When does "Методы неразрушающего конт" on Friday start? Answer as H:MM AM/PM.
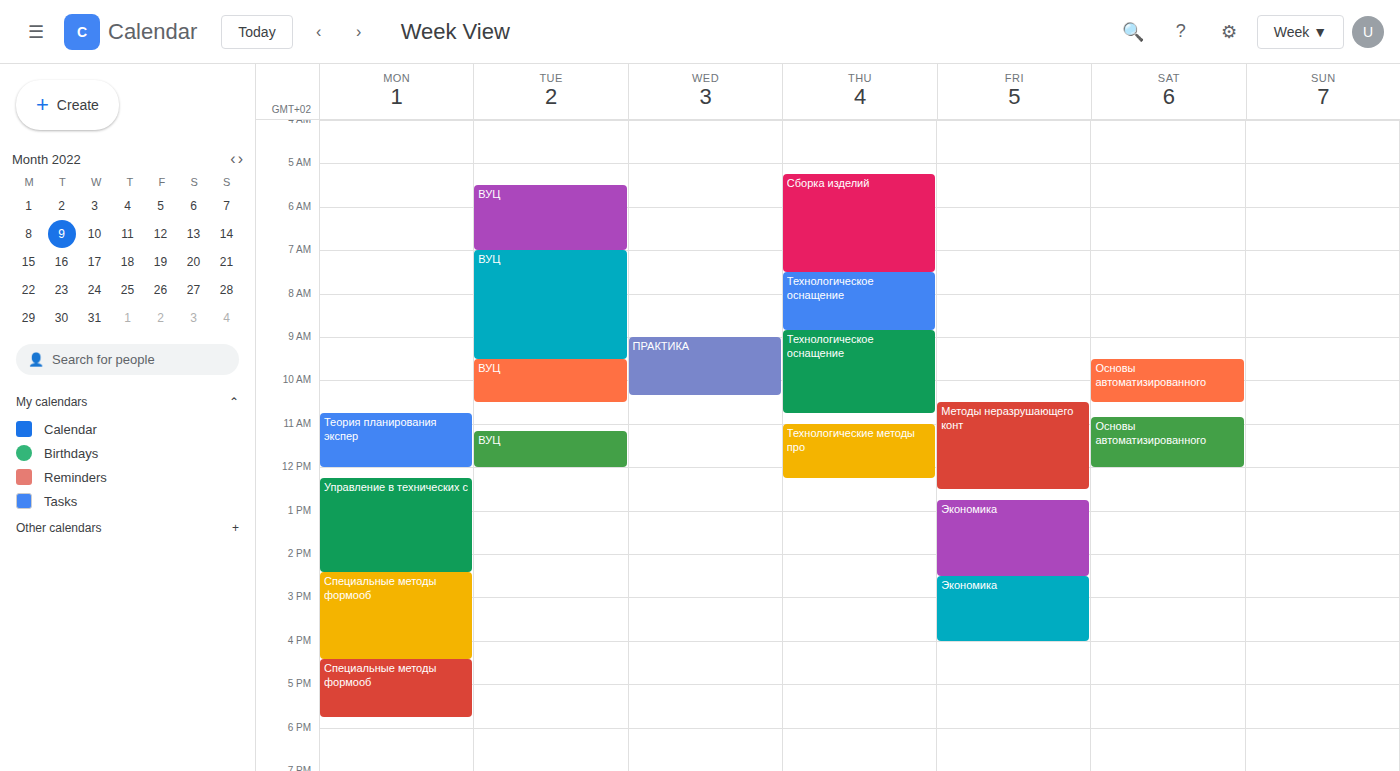
10:30 AM